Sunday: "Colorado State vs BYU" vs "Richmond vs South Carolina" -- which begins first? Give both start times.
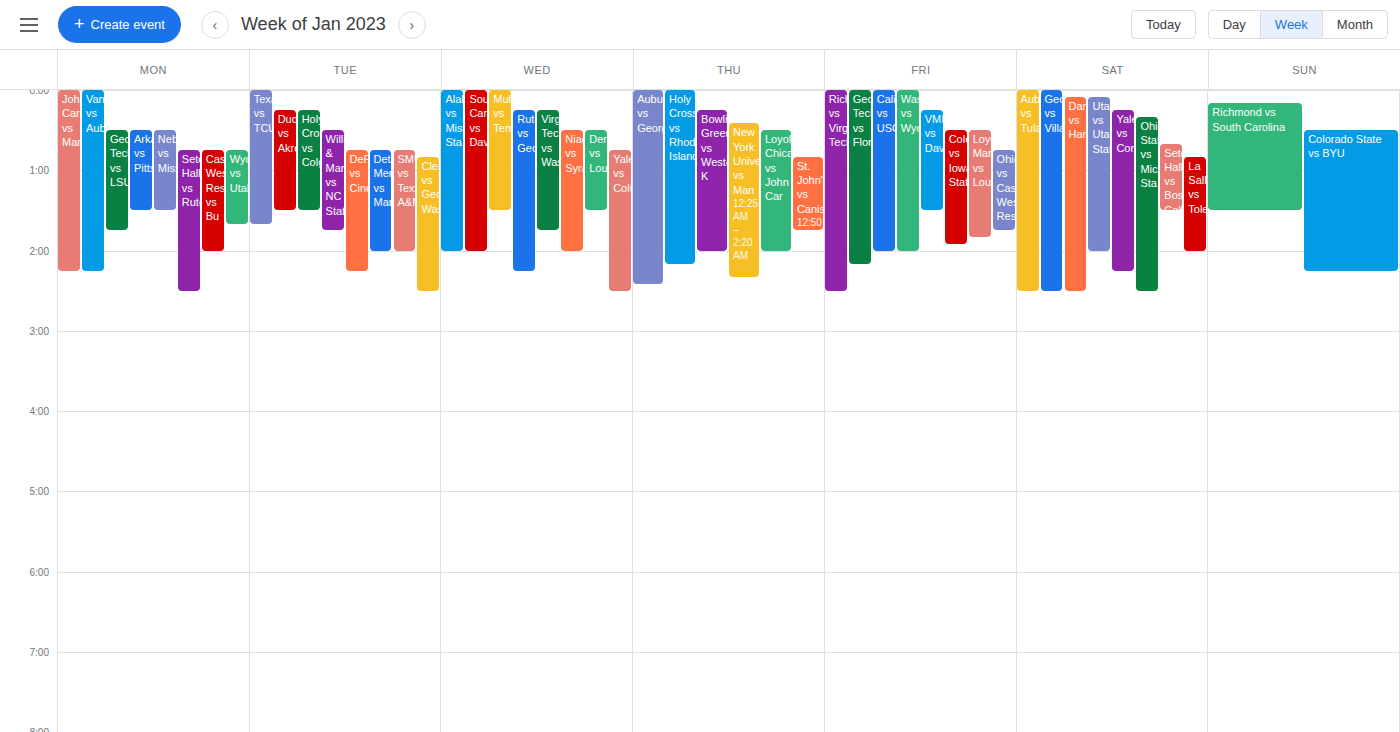
"Richmond vs South Carolina" 12:10 AM; "Colorado State vs BYU" 12:30 AM.